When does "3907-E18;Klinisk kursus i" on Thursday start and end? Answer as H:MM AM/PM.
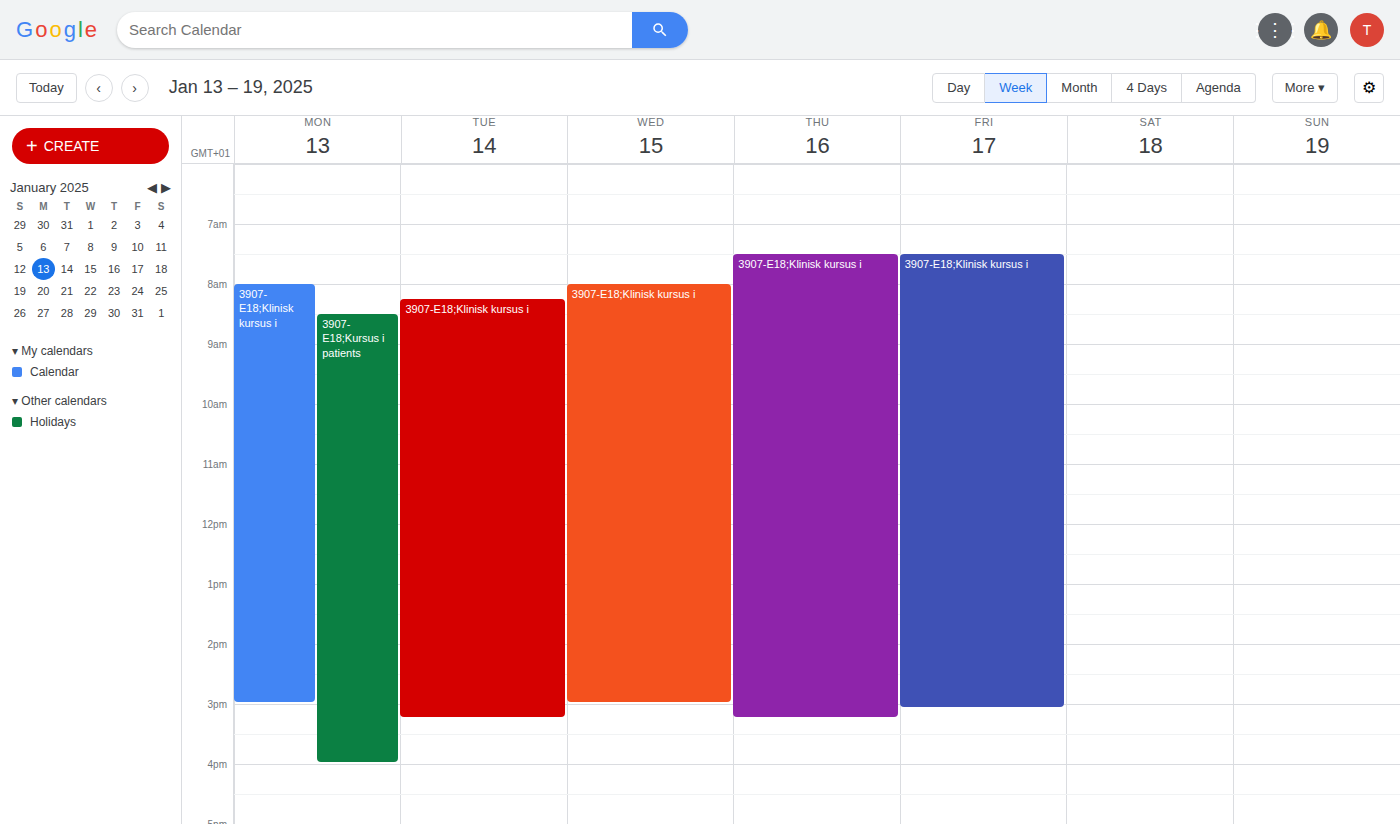
7:30 AM to 3:15 PM